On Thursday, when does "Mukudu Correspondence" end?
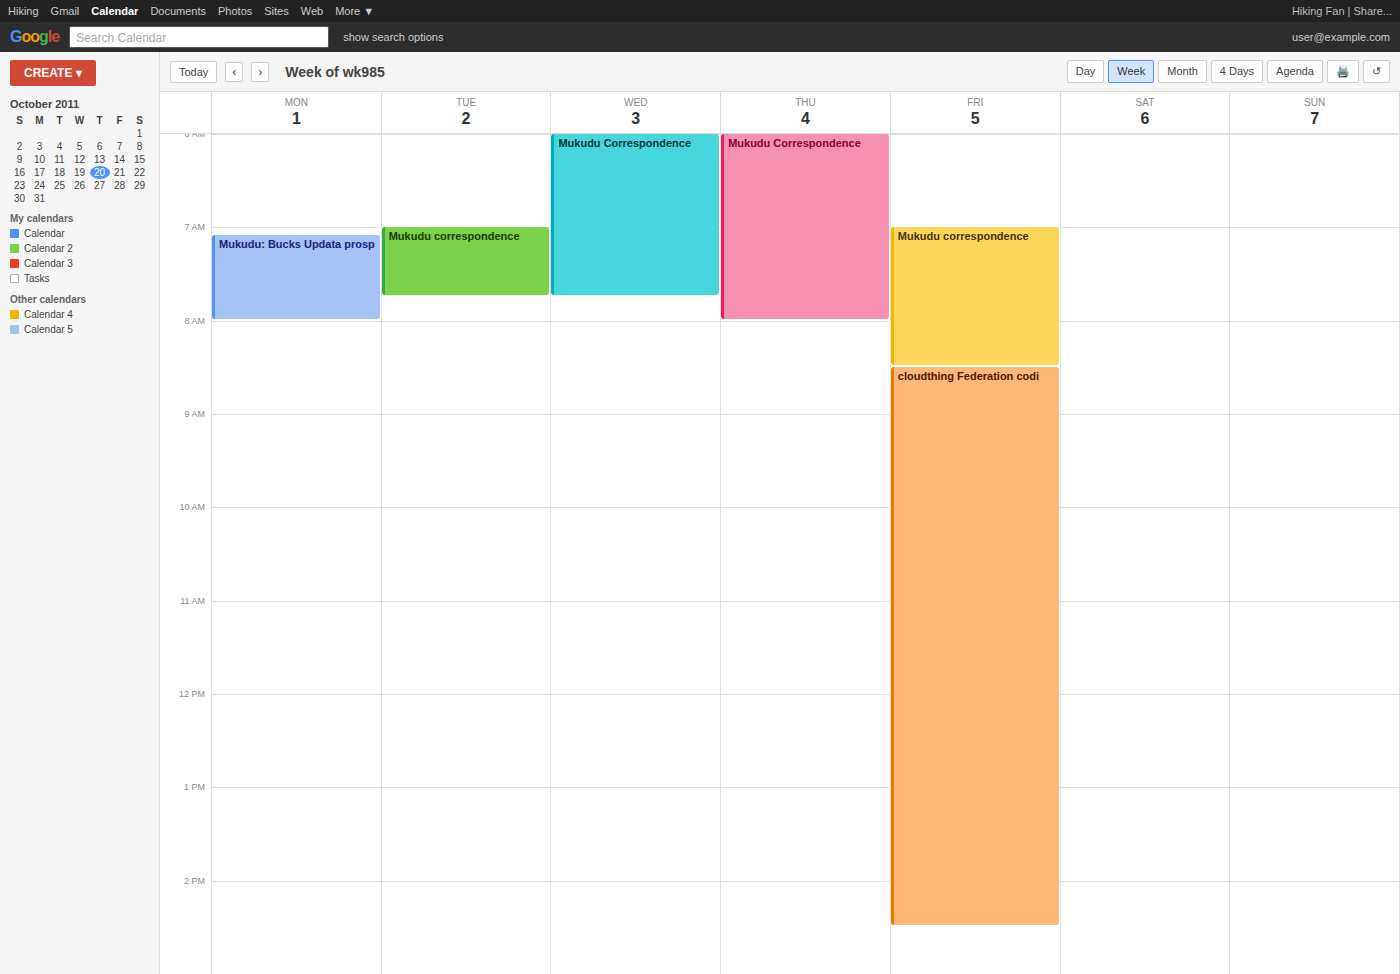
8:00 AM